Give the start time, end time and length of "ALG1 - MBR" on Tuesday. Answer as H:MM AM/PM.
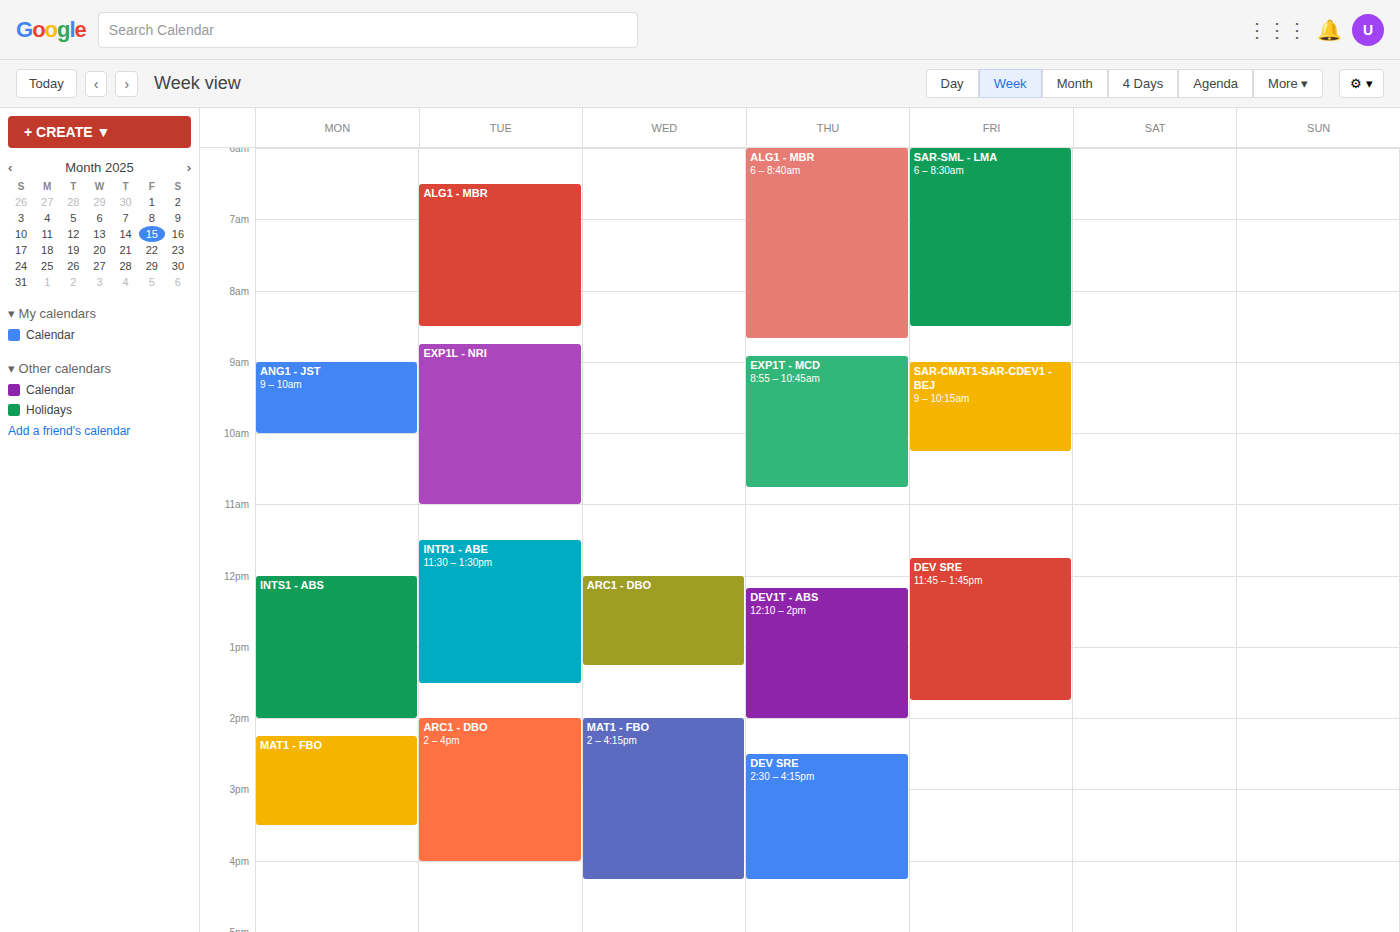
6:30 AM to 8:30 AM, 2 hours